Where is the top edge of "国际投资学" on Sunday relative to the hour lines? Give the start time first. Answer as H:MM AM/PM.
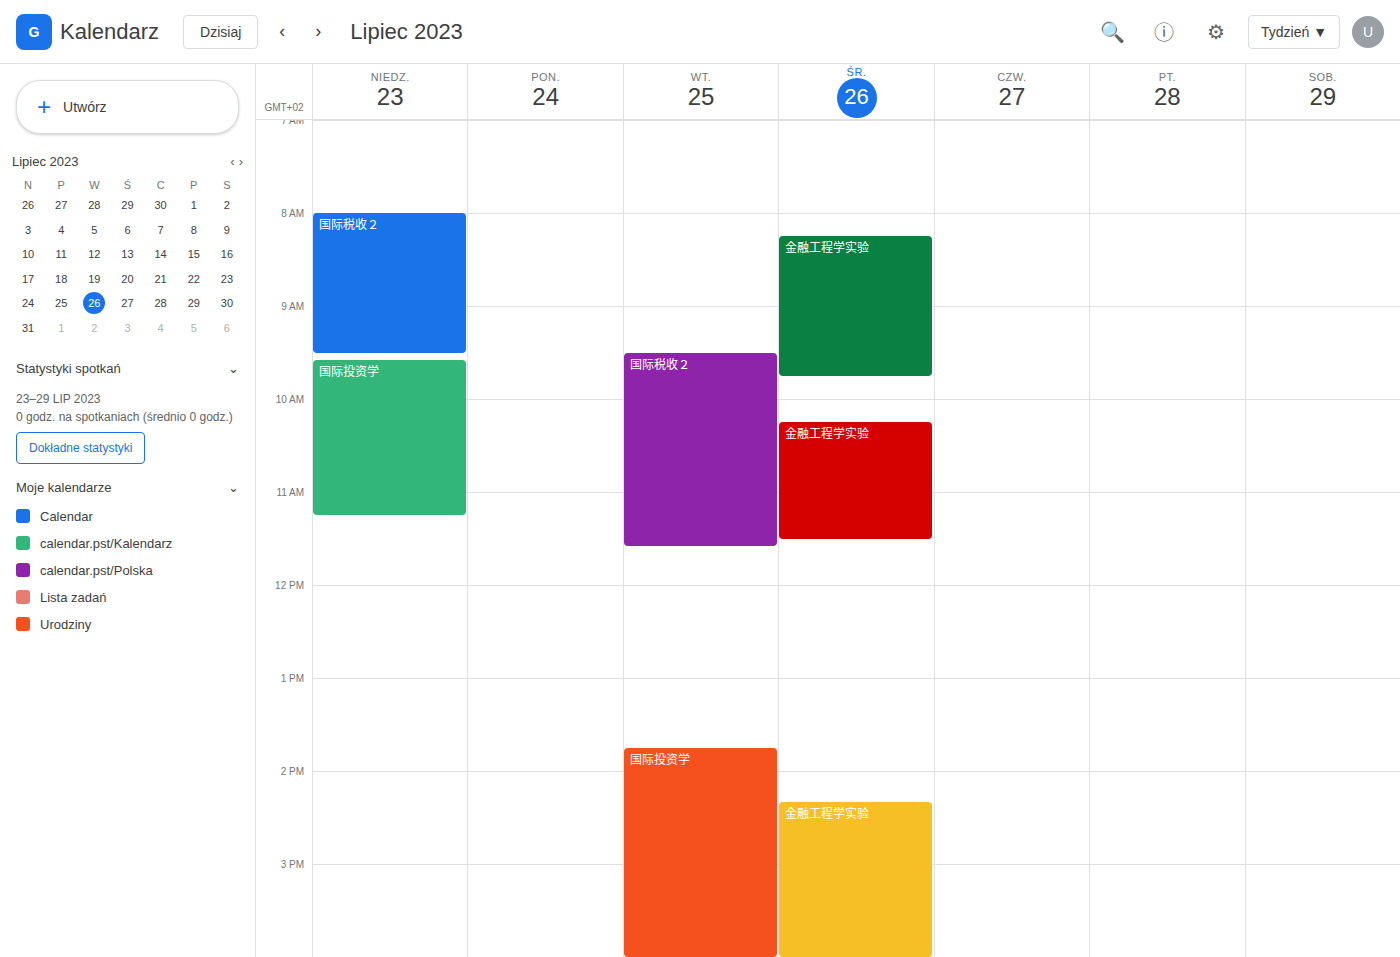
9:35 AM -- neither: 35 minutes below the 9 AM line and 25 minutes above the 10 AM line.